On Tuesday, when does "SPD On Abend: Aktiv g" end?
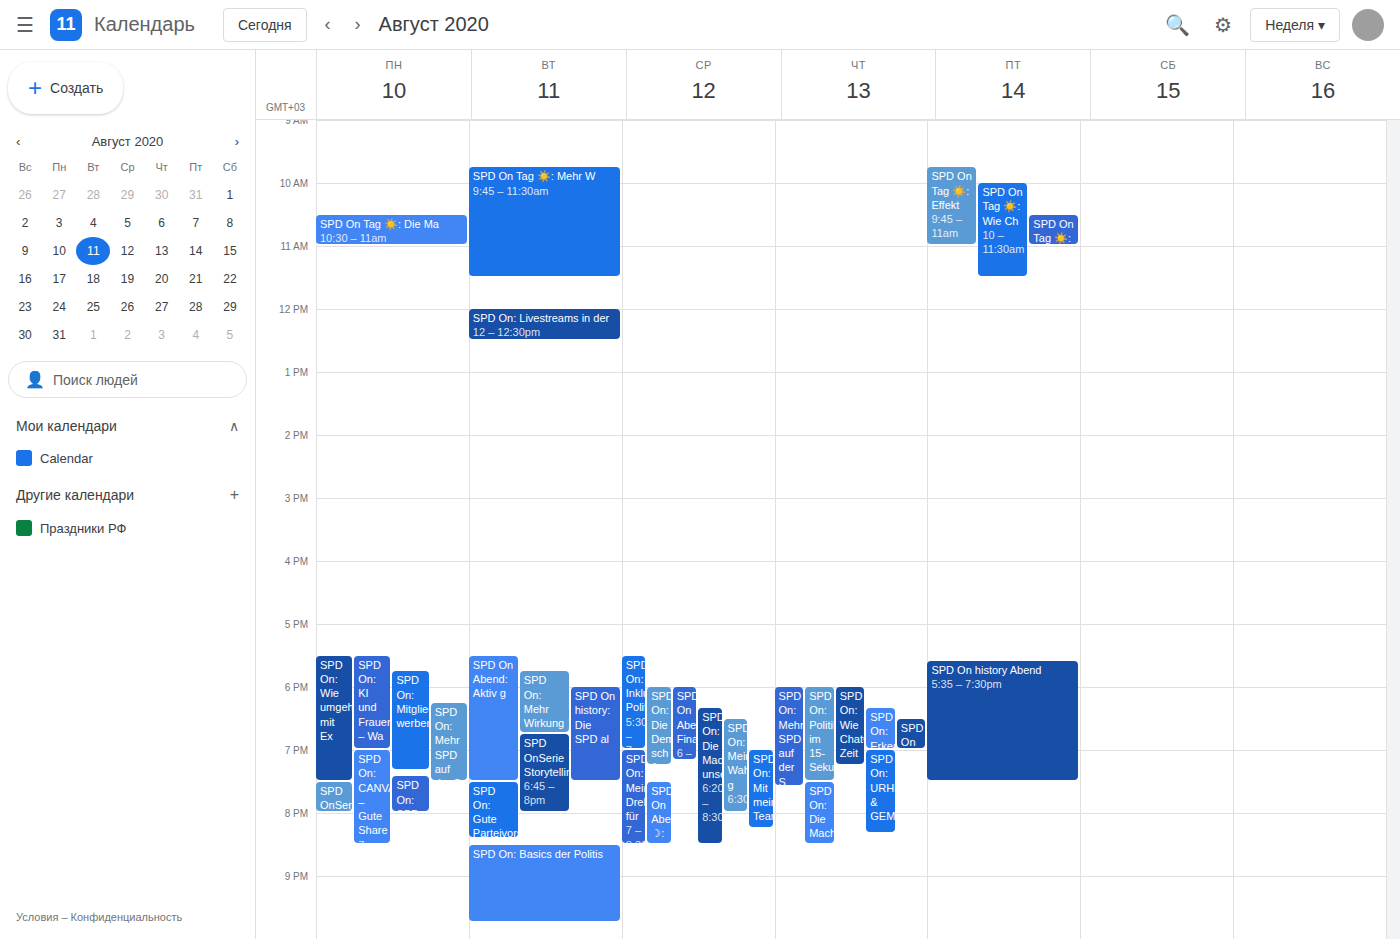
7:30 PM